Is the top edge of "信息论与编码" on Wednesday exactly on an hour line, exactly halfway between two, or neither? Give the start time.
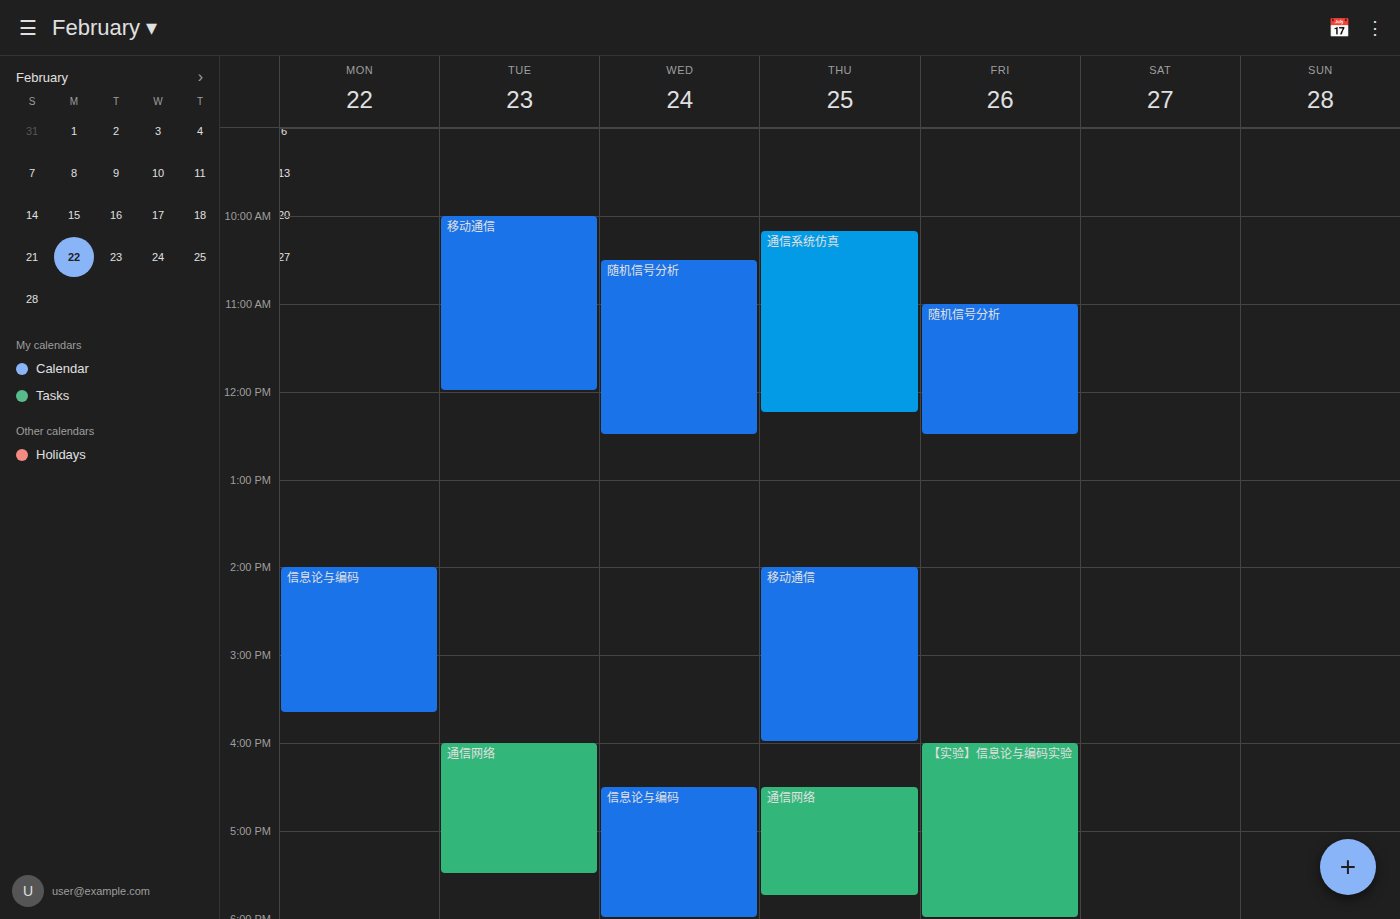
16:30 -- halfway between the 16:00 and 17:00 lines.